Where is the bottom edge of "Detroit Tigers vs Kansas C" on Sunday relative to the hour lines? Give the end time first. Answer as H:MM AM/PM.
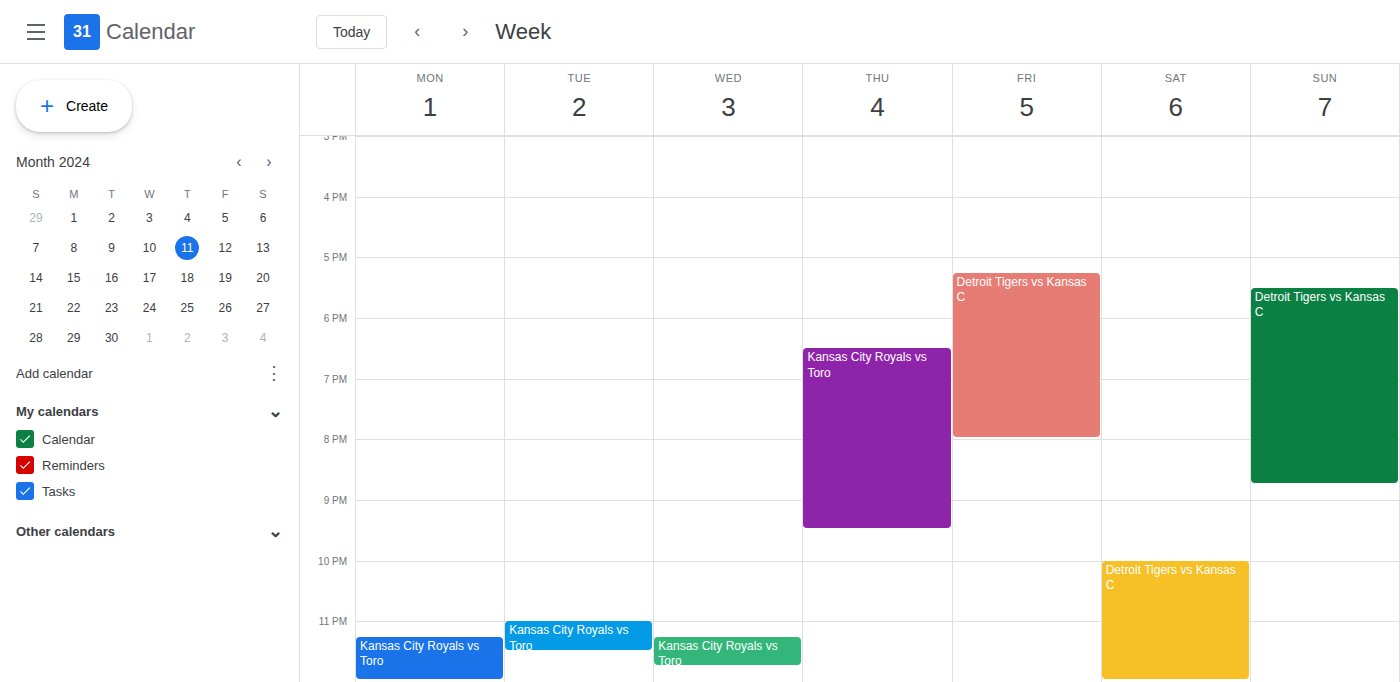
8:45 PM -- neither: three quarters of the way from the 8 PM line to the 9 PM line.